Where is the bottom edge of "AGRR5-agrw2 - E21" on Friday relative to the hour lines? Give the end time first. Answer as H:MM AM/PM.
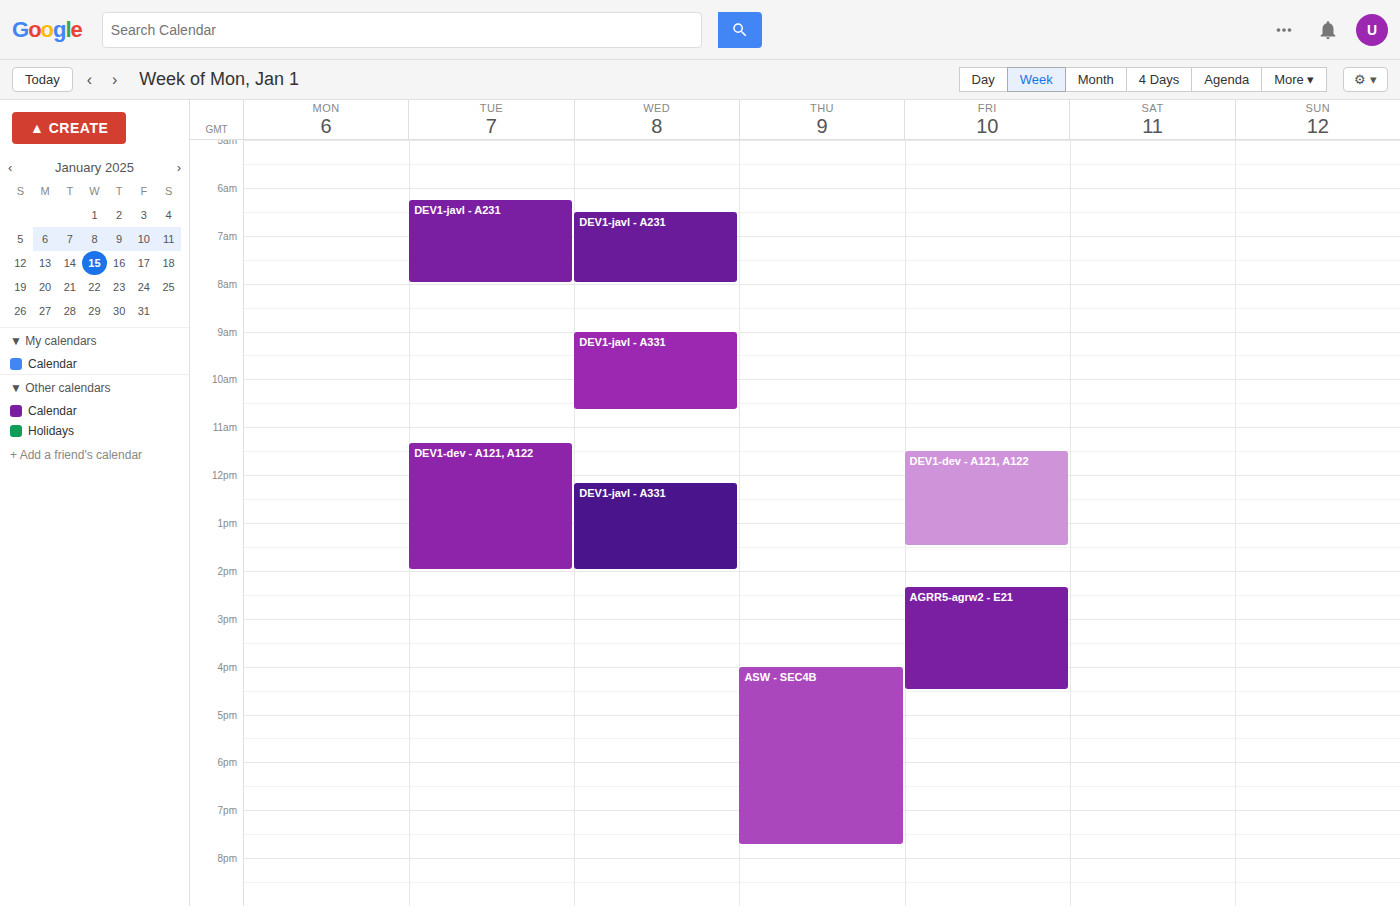
4:30 PM -- halfway between the 4 PM and 5 PM lines.